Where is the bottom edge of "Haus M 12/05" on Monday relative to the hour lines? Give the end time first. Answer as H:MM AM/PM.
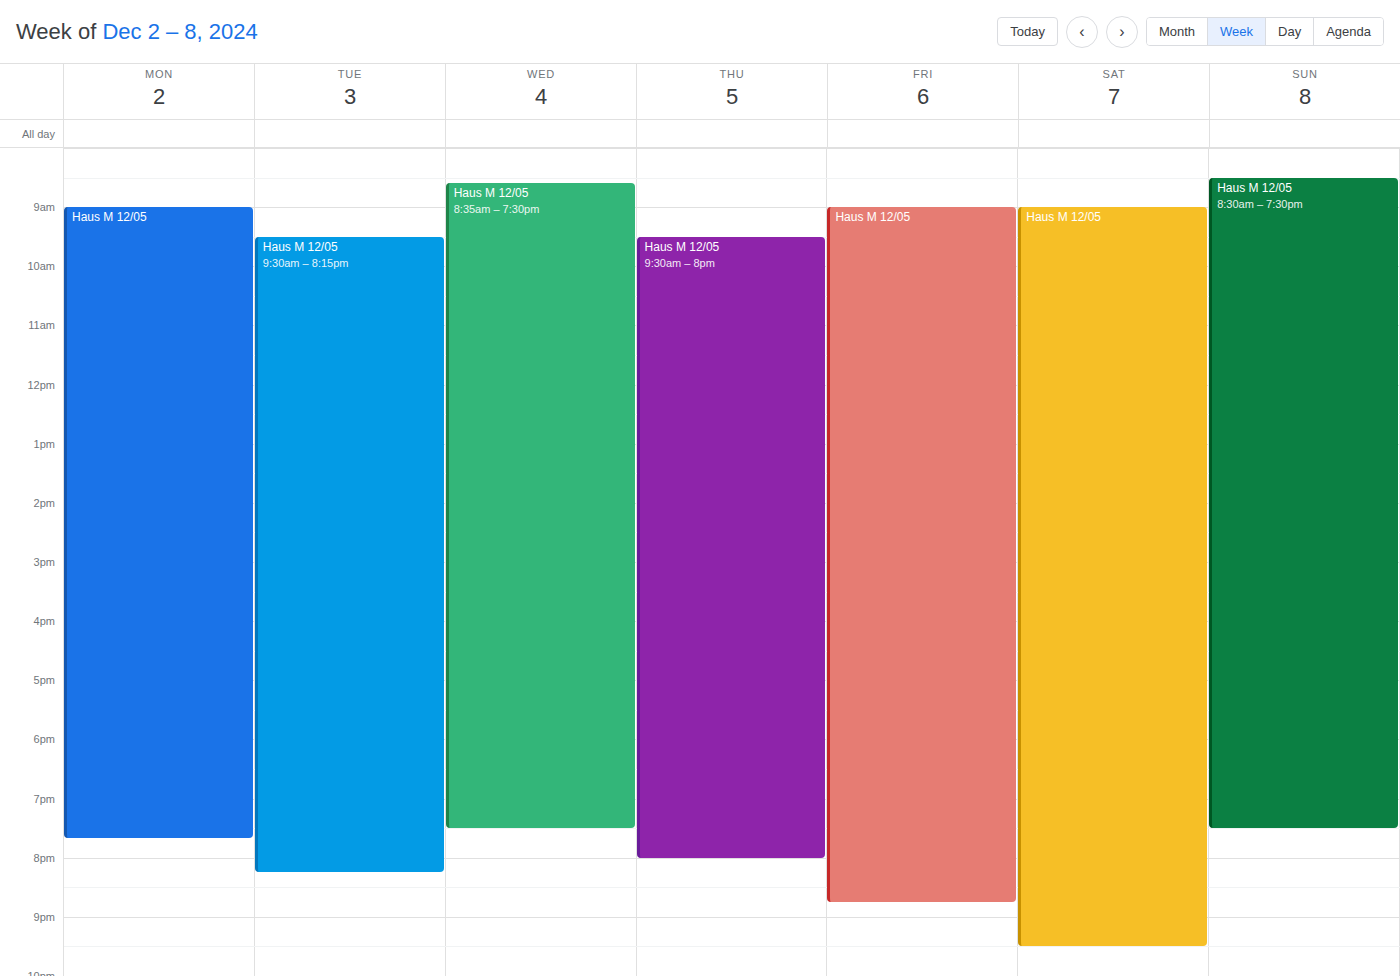
7:40 PM -- neither: 40 minutes below the 7 PM line and 20 minutes above the 8 PM line.